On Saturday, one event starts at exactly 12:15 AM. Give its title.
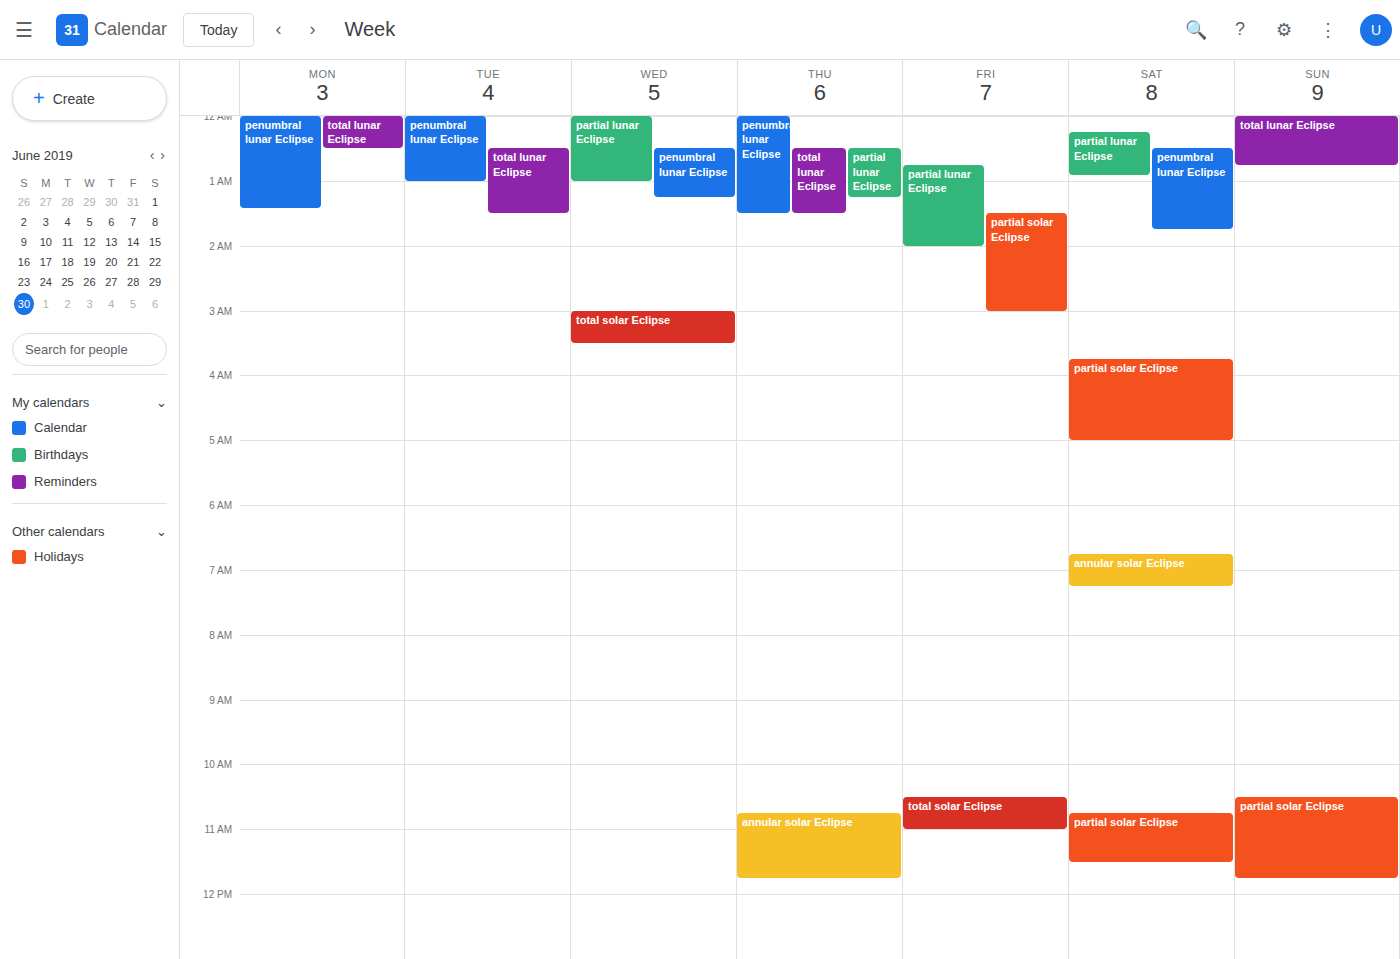
"partial lunar Eclipse"